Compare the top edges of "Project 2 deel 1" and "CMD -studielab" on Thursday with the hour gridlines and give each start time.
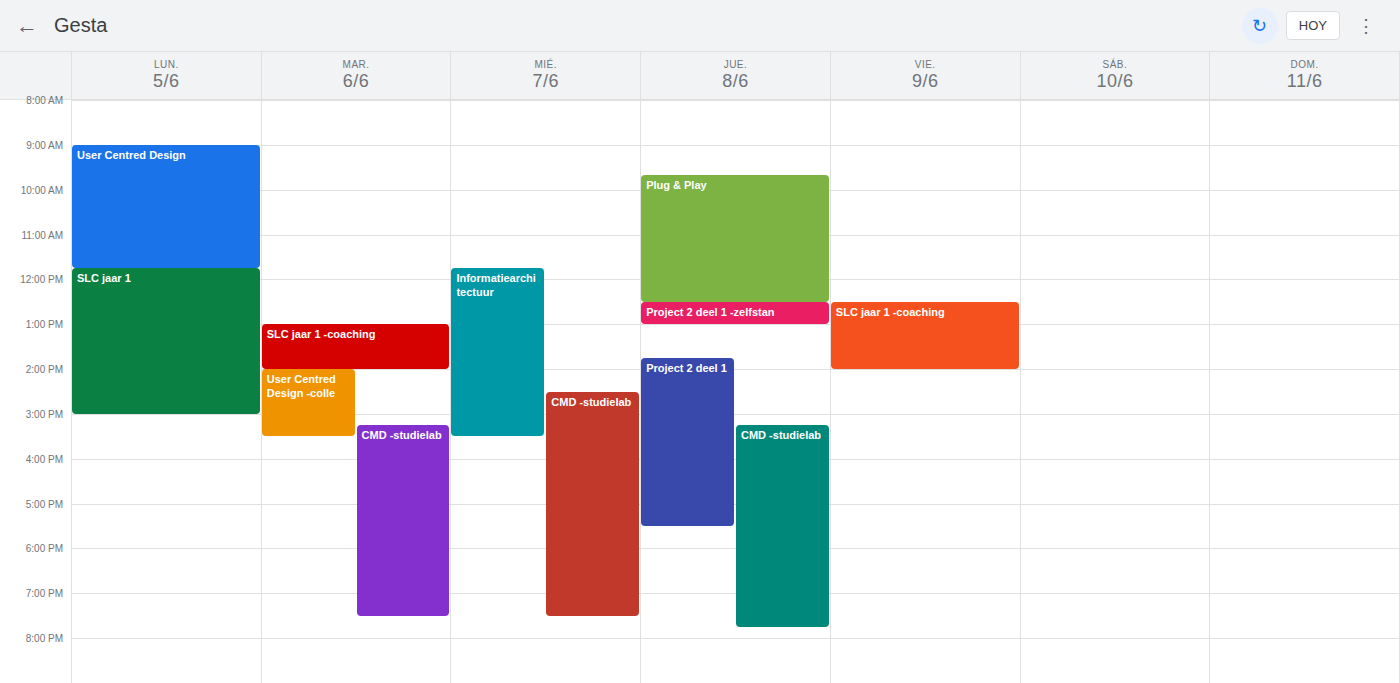
"Project 2 deel 1": 1:45 PM, neither: three quarters of the way from the 1 PM line to the 2 PM line. "CMD -studielab": 3:15 PM, neither: a quarter of the way from the 3 PM line to the 4 PM line.